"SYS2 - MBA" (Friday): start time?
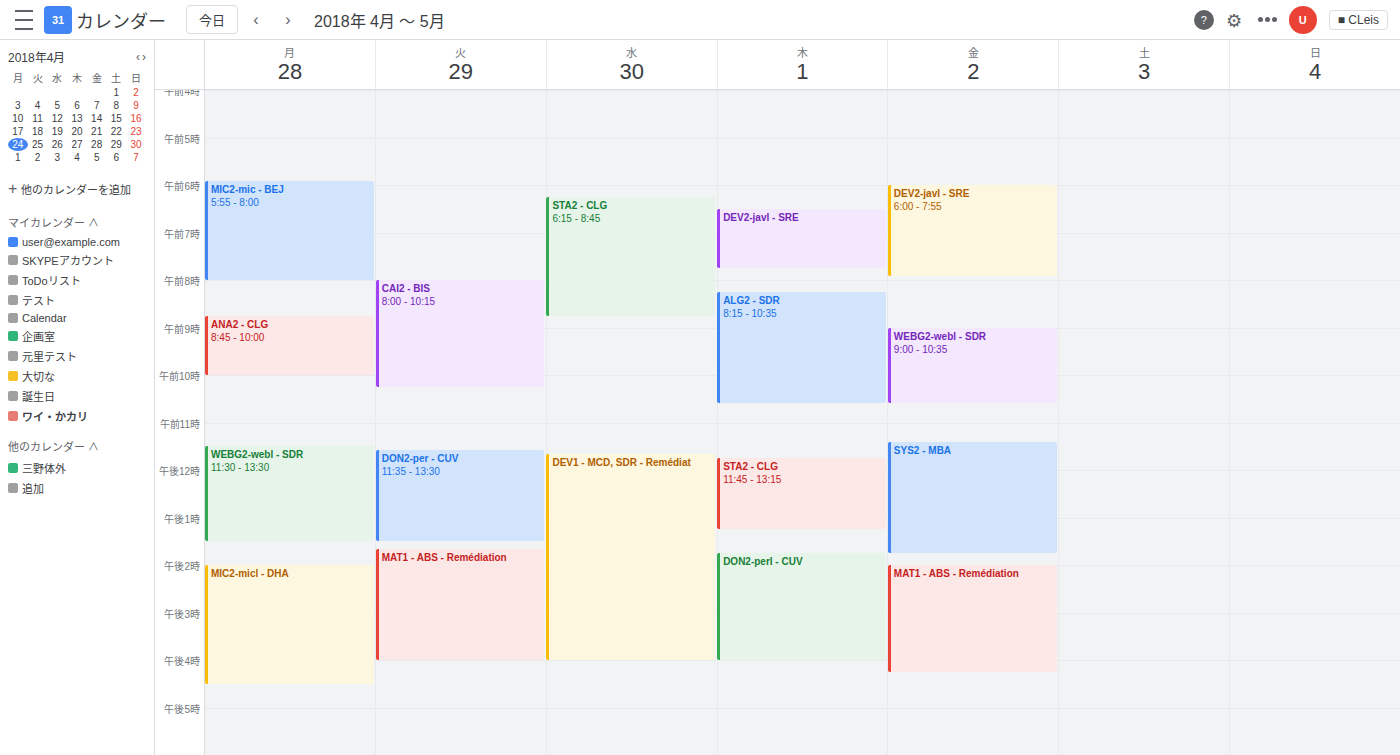
11:25